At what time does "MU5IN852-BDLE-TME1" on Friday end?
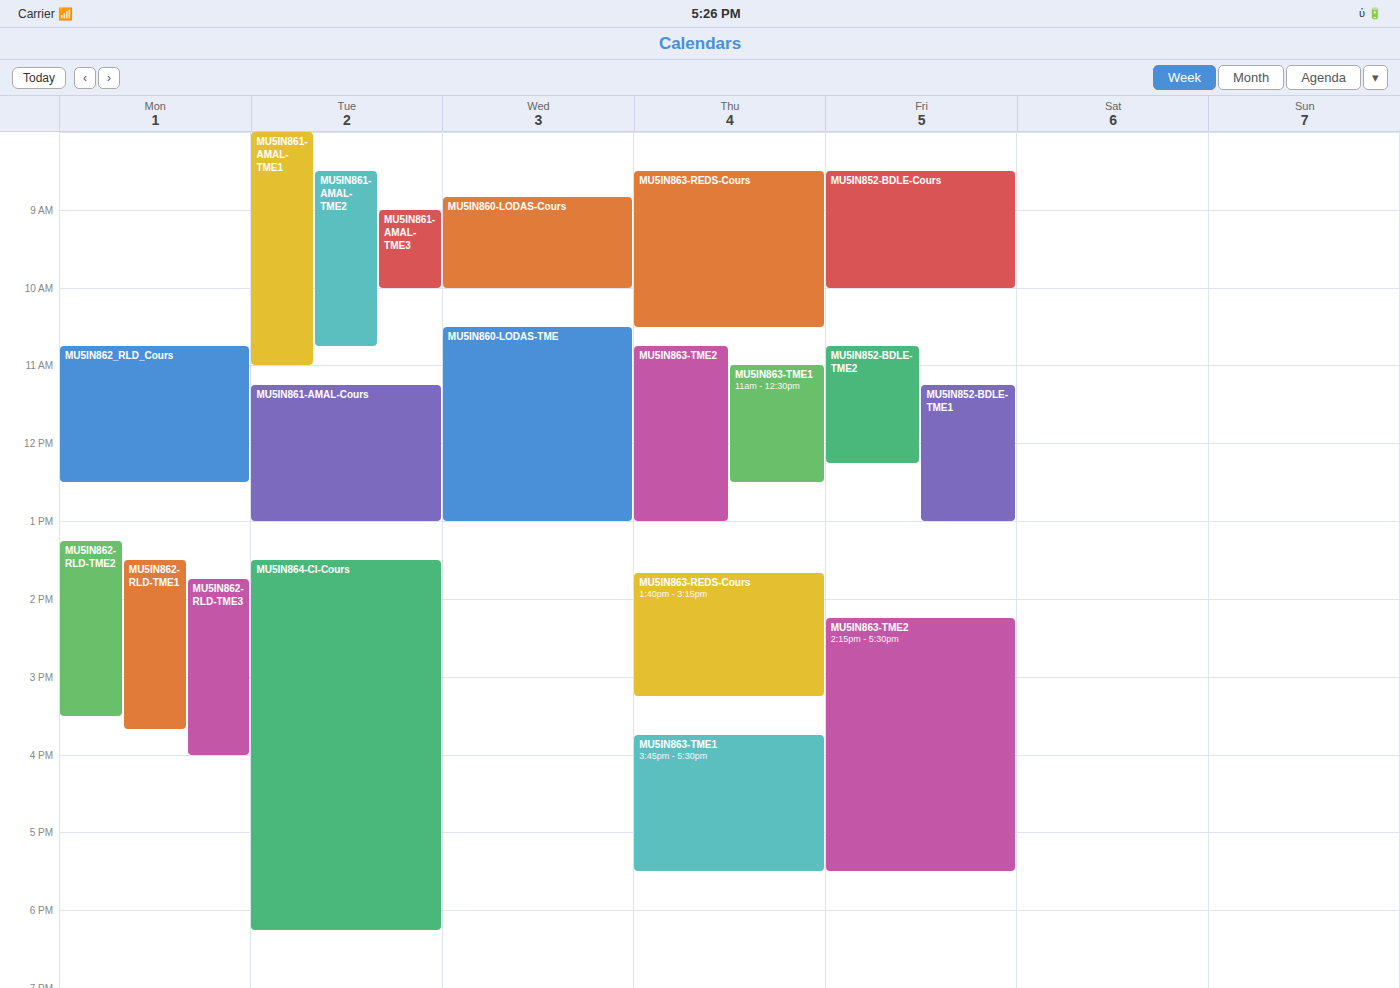
1:00 PM